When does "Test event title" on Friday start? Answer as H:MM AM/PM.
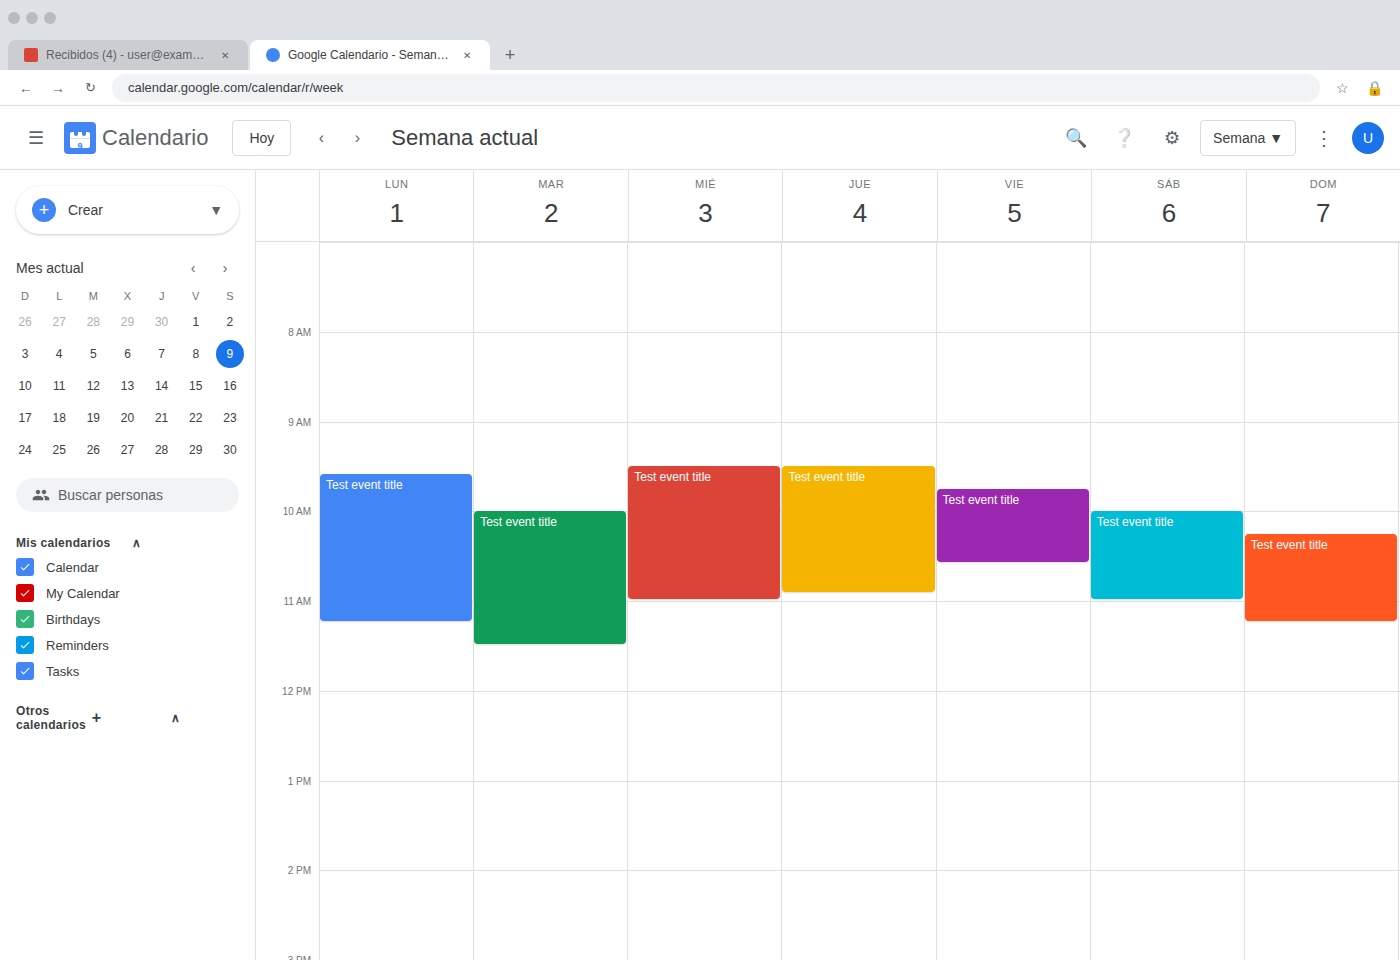
9:45 AM